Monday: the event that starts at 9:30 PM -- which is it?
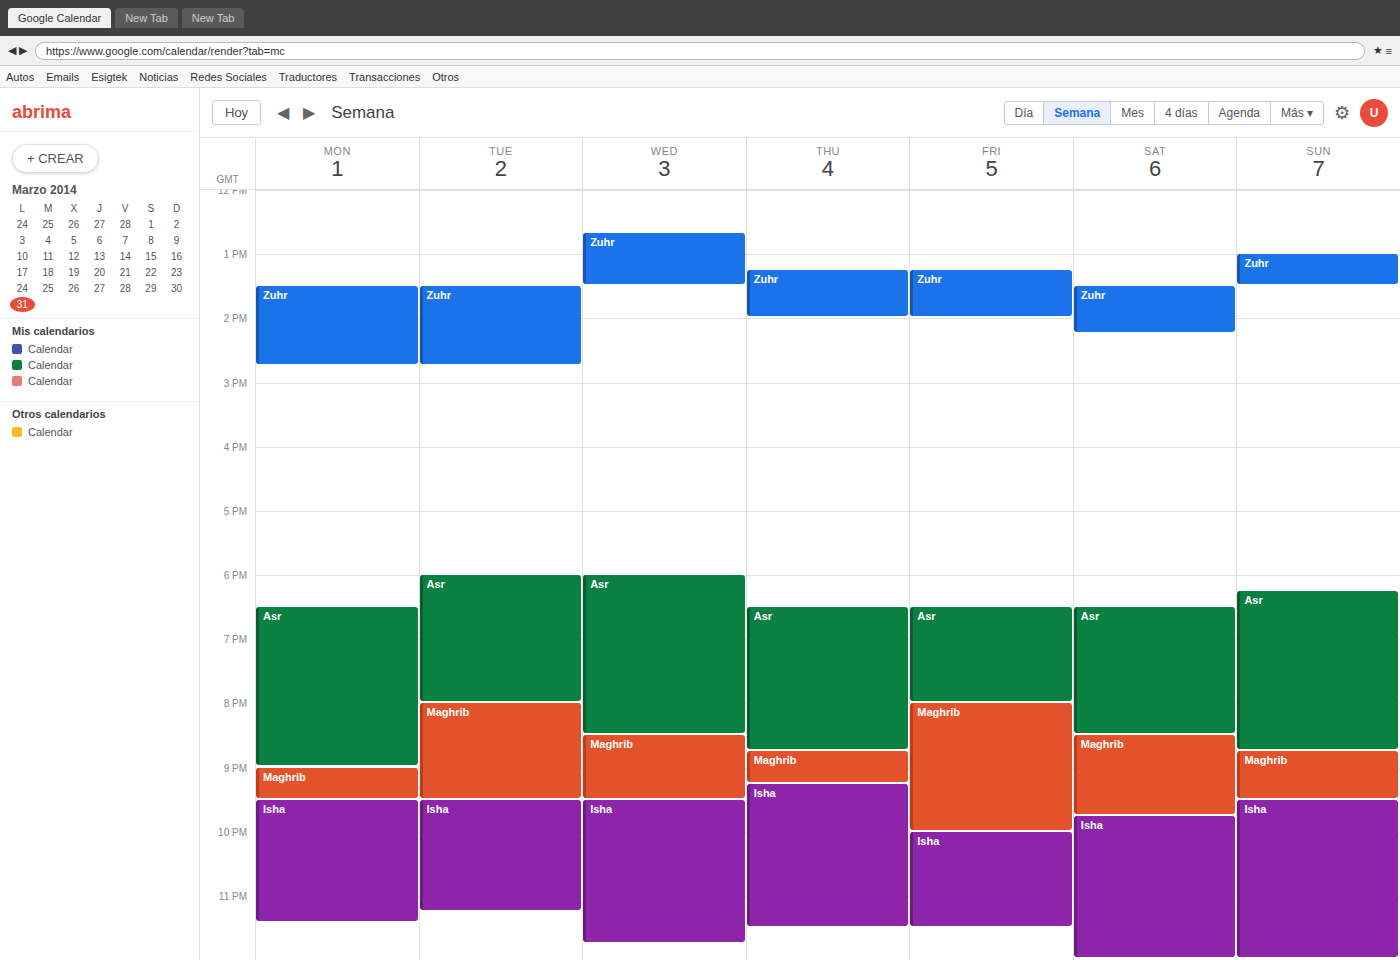
"Isha"